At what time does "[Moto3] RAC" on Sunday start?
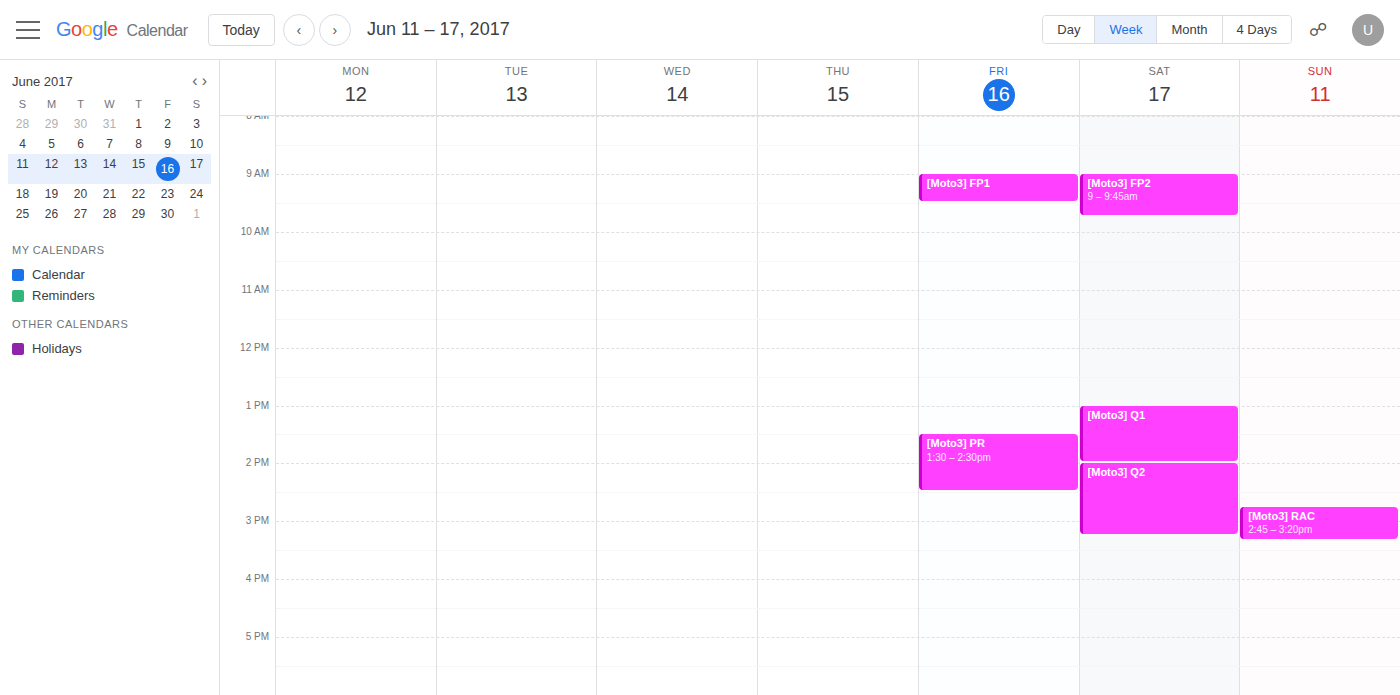
2:45 PM